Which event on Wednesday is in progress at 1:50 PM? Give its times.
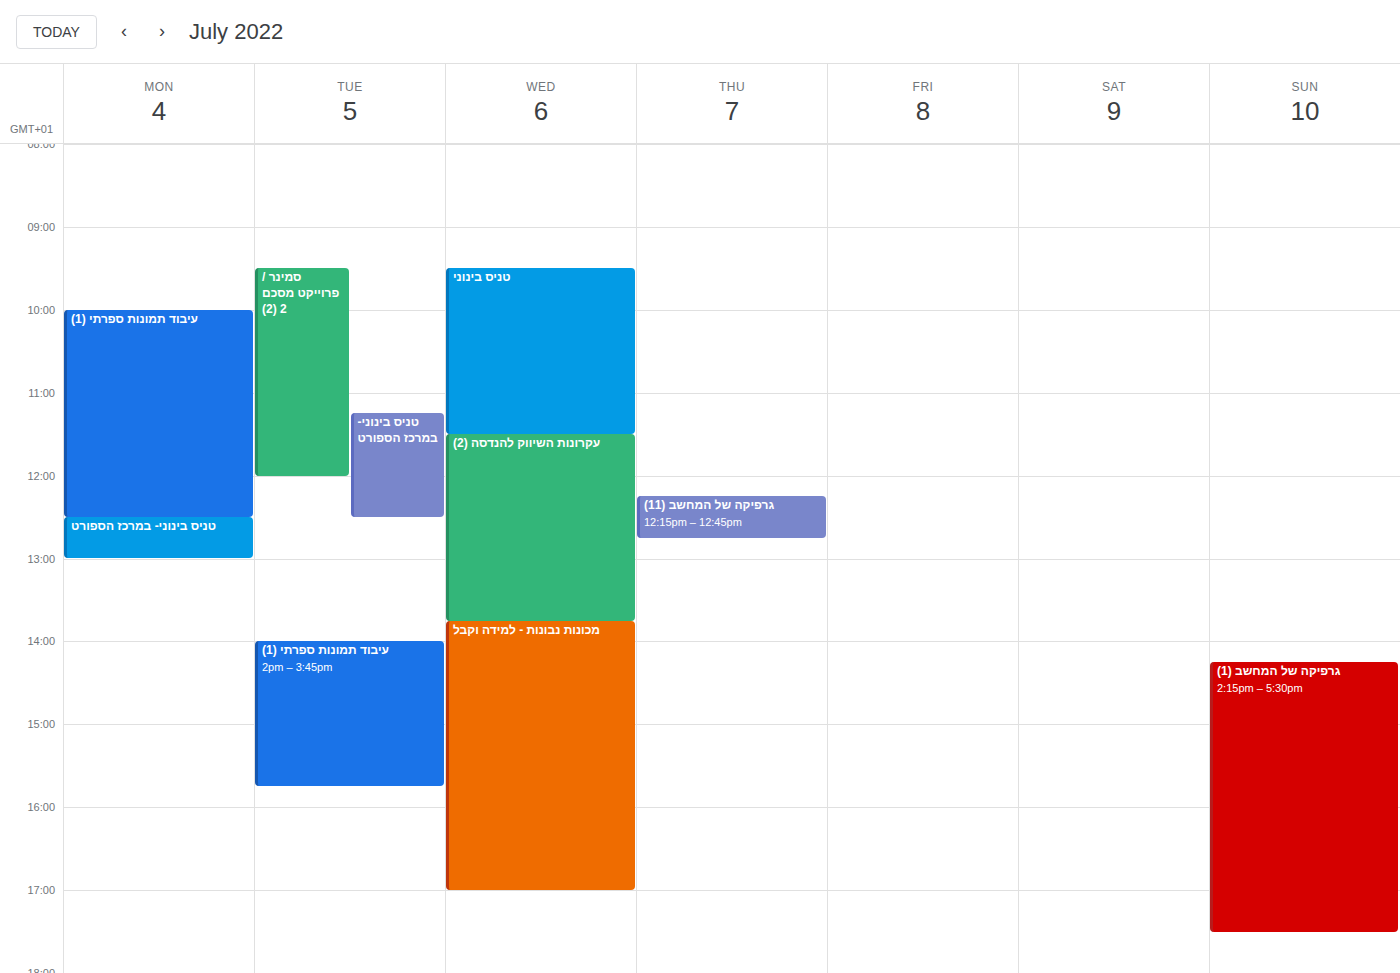
"מכונות נבונות - למידה וקבל", 1:45 PM to 5:00 PM